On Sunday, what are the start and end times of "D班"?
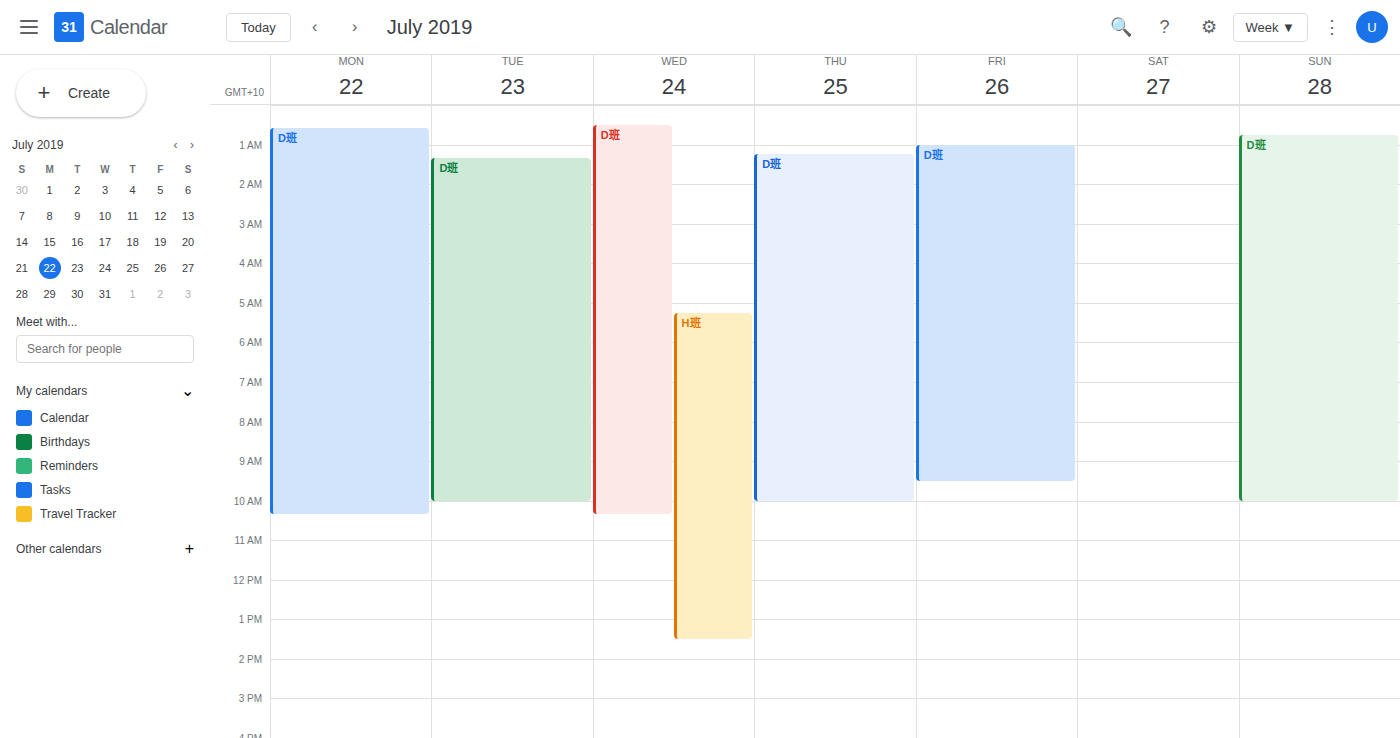
12:45 AM to 10:00 AM